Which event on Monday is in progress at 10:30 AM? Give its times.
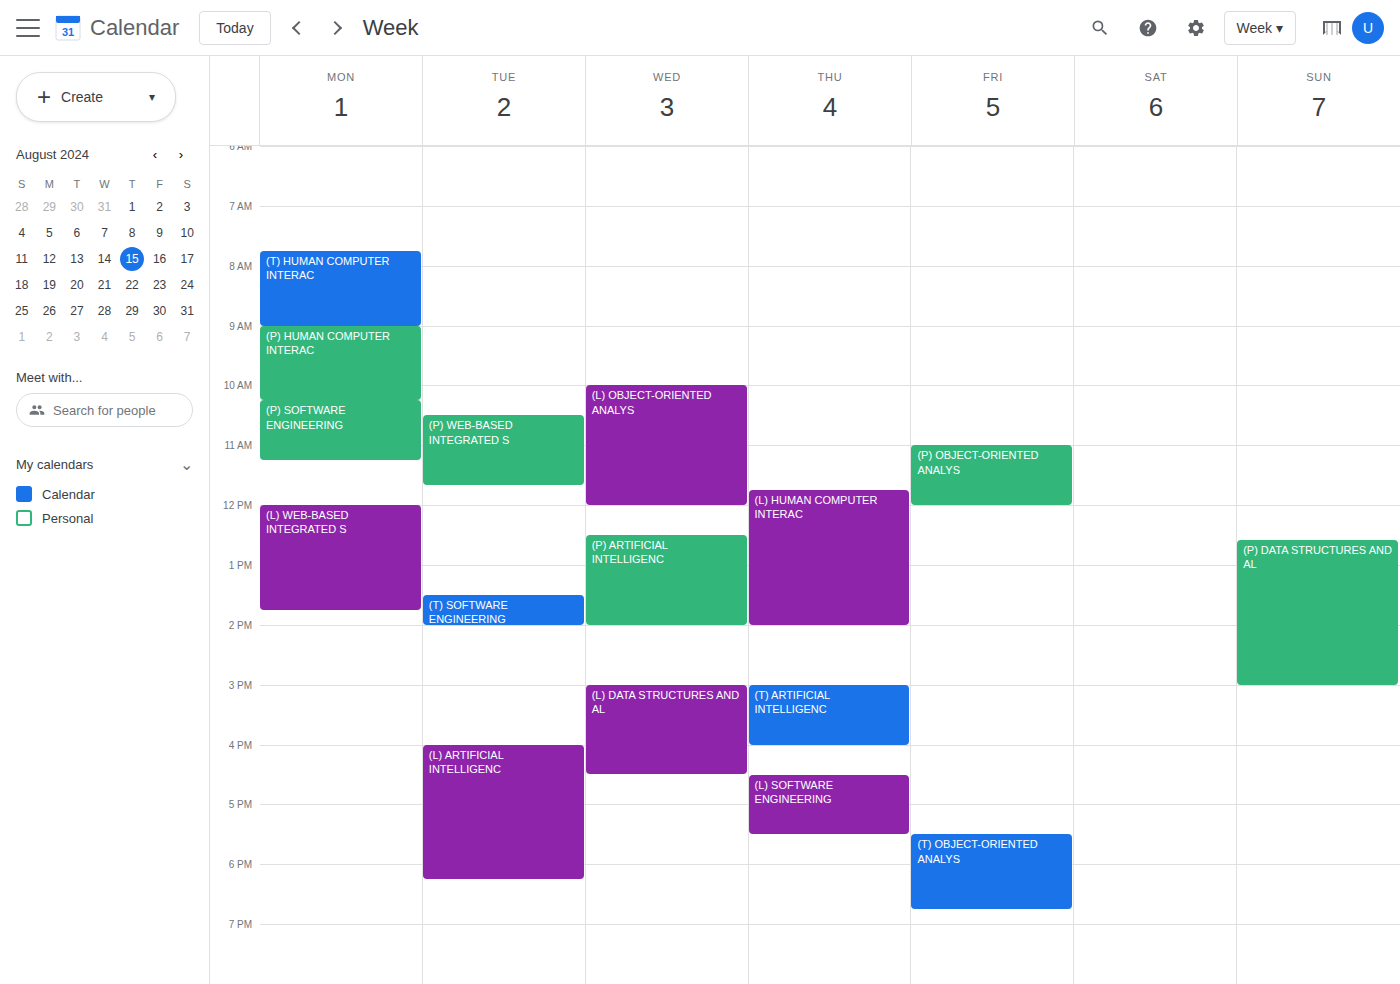
"(P) SOFTWARE ENGINEERING", 10:15 AM to 11:15 AM